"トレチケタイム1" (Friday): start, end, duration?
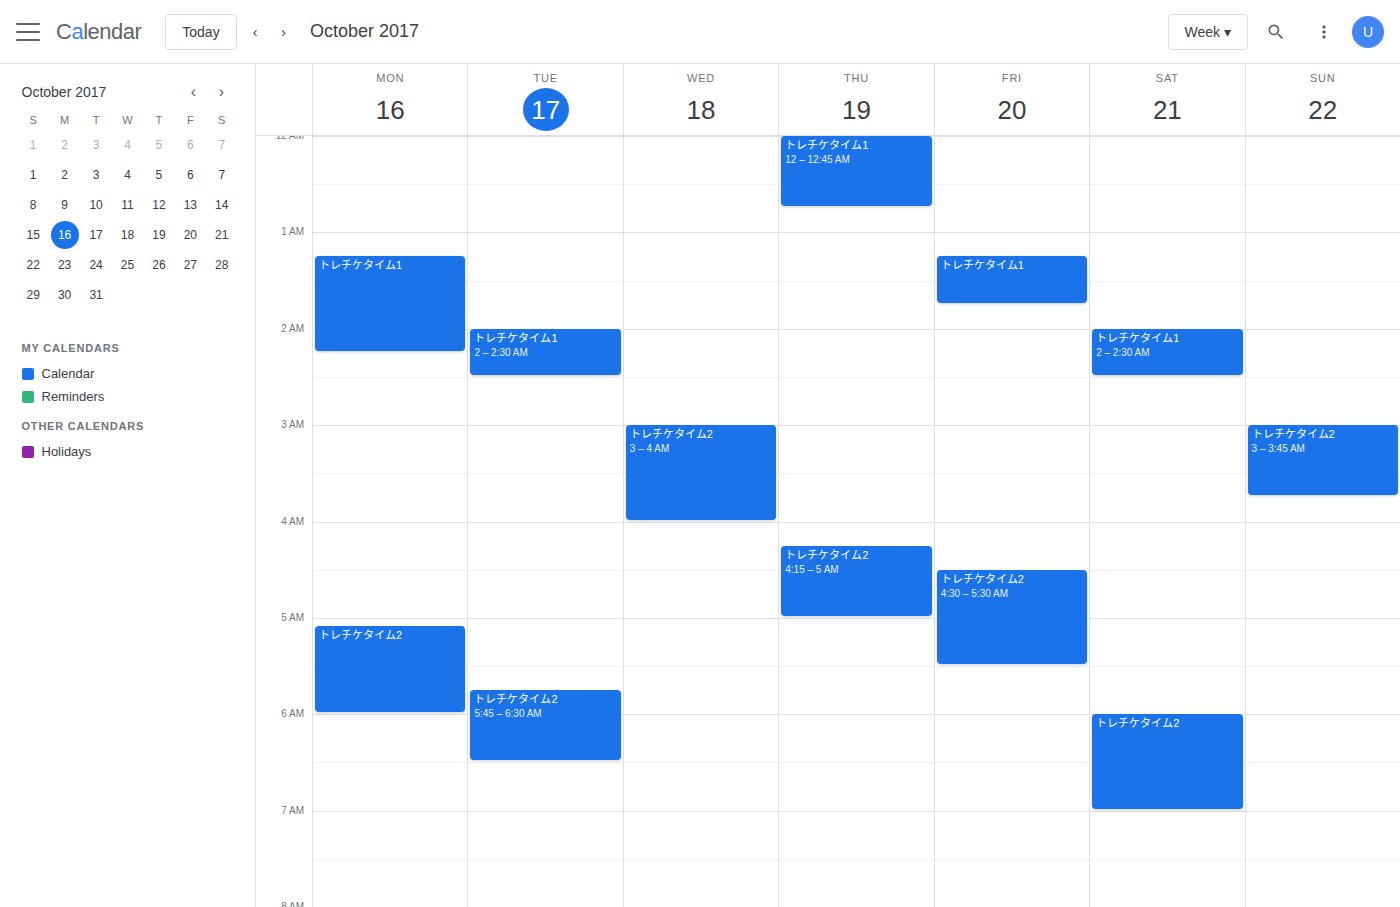
1:15 AM to 1:45 AM, 30 minutes